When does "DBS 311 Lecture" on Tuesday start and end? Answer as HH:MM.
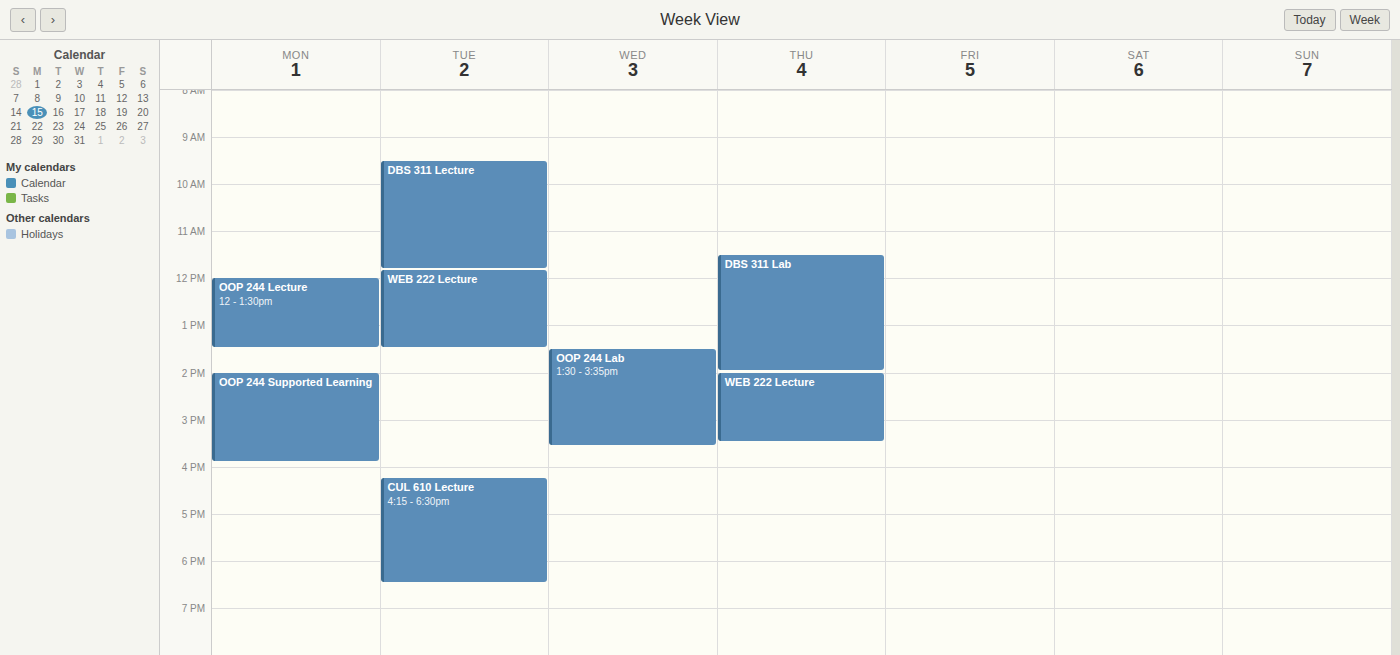
09:30 to 11:50